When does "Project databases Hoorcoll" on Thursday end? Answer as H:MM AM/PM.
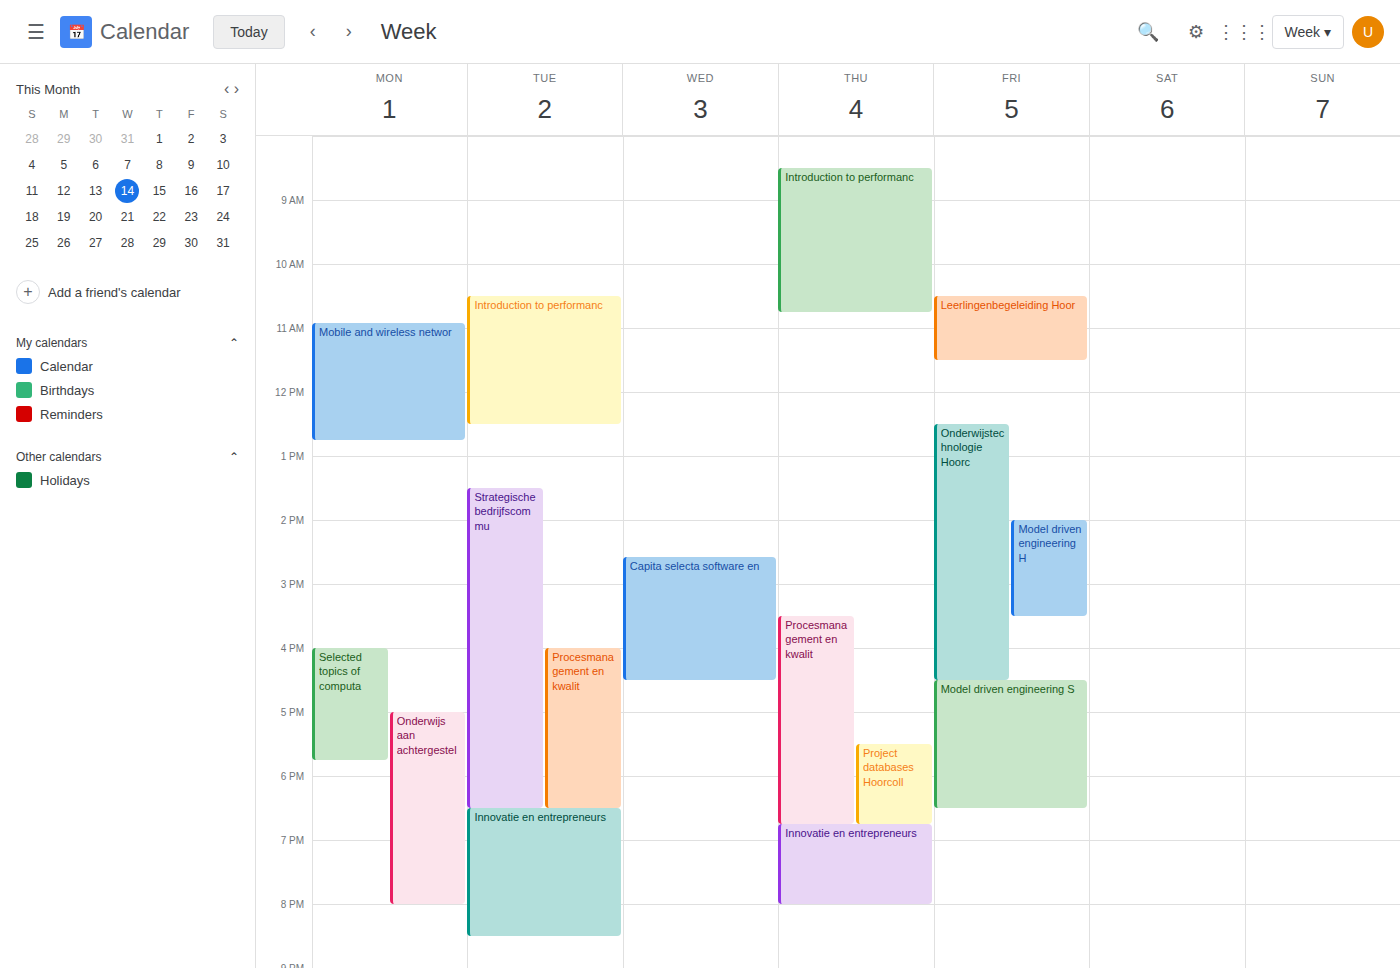
6:45 PM